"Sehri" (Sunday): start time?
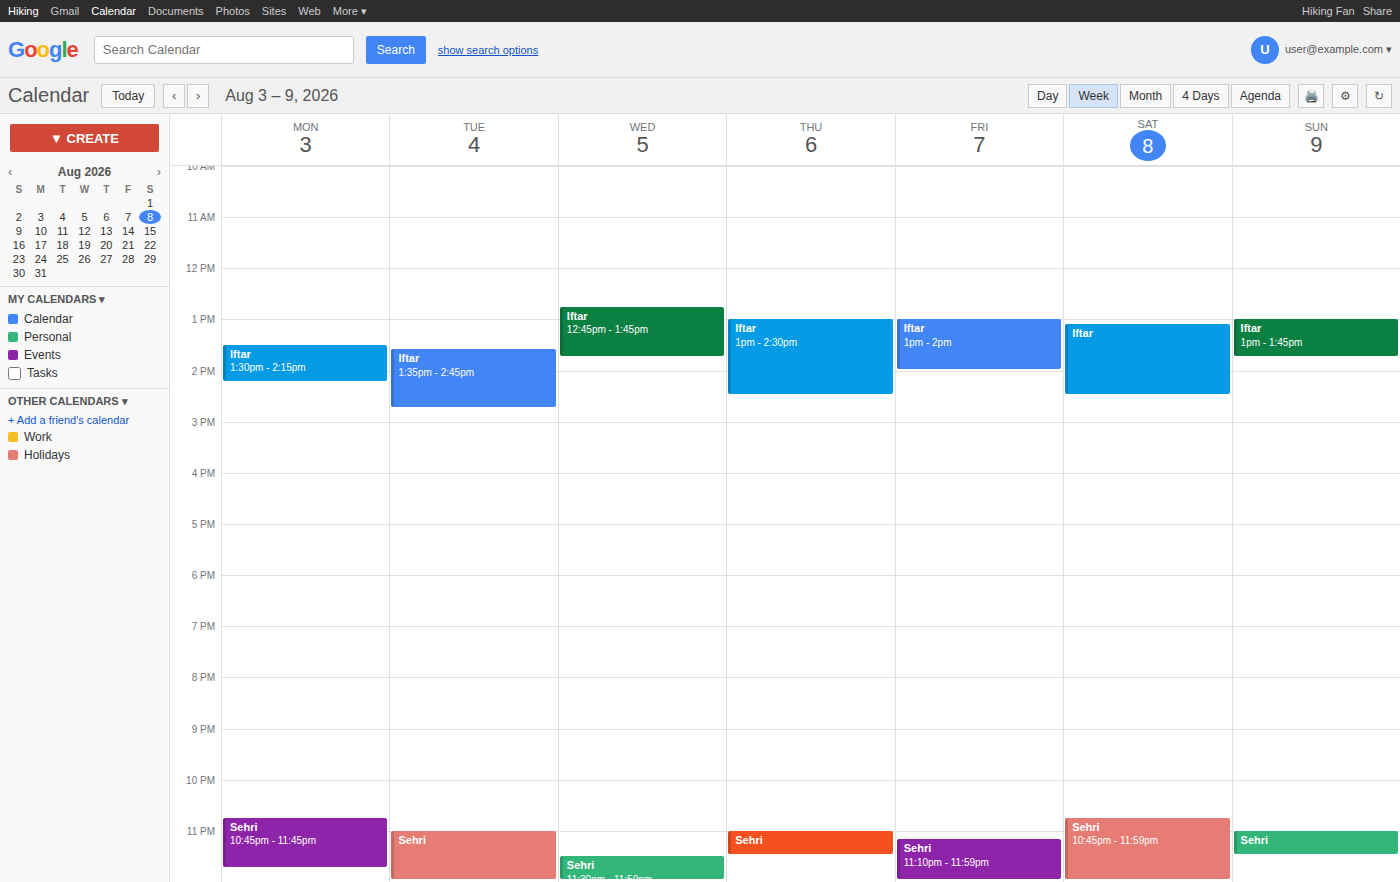
11:00 PM